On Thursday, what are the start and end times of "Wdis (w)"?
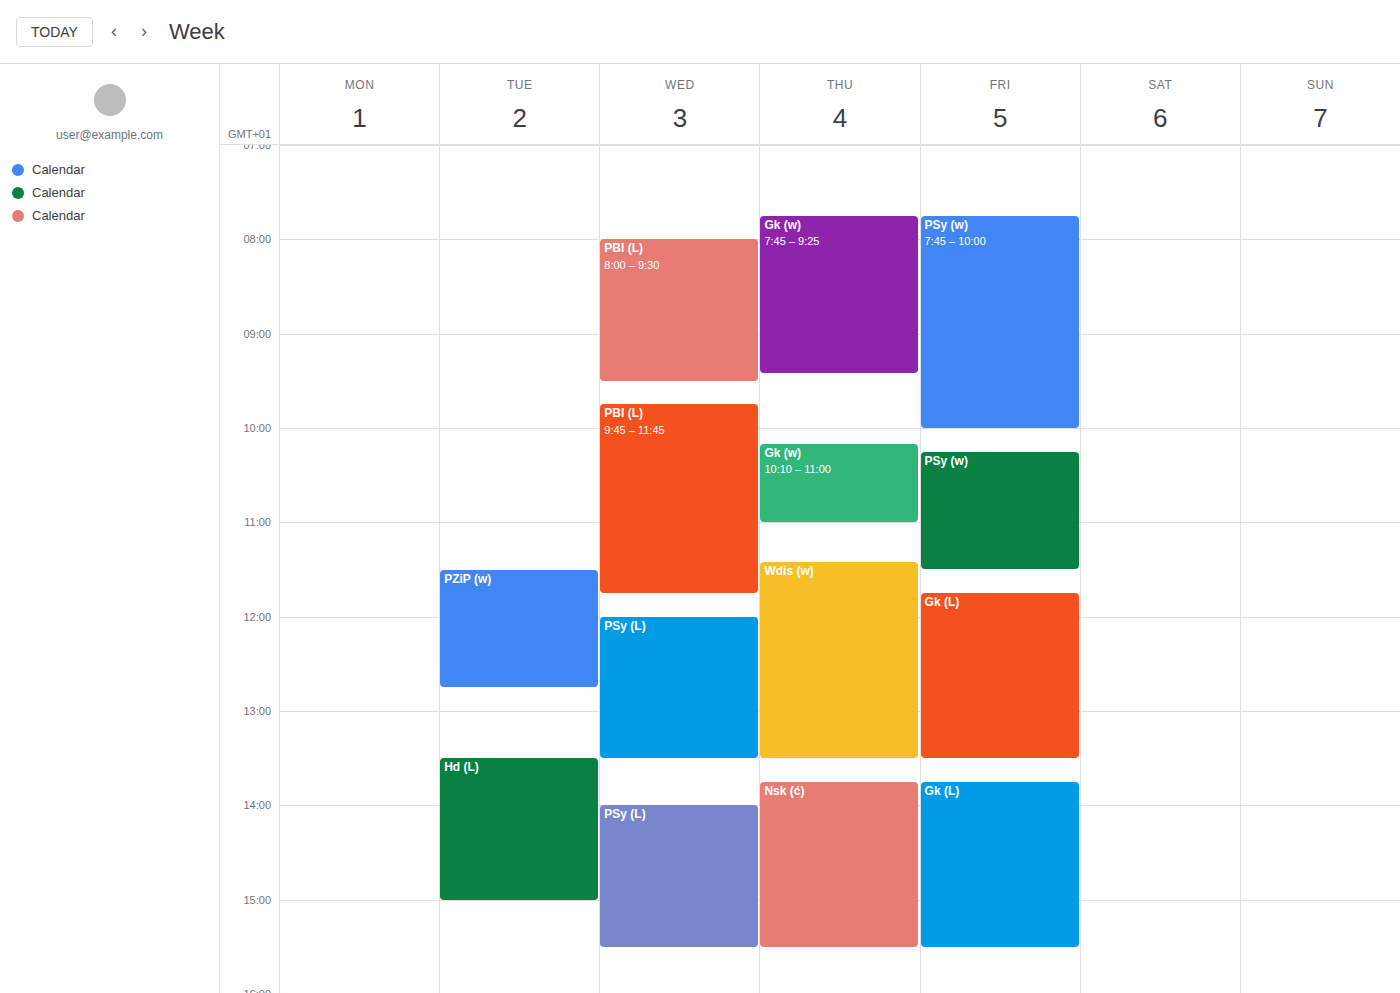
11:25 AM to 1:30 PM